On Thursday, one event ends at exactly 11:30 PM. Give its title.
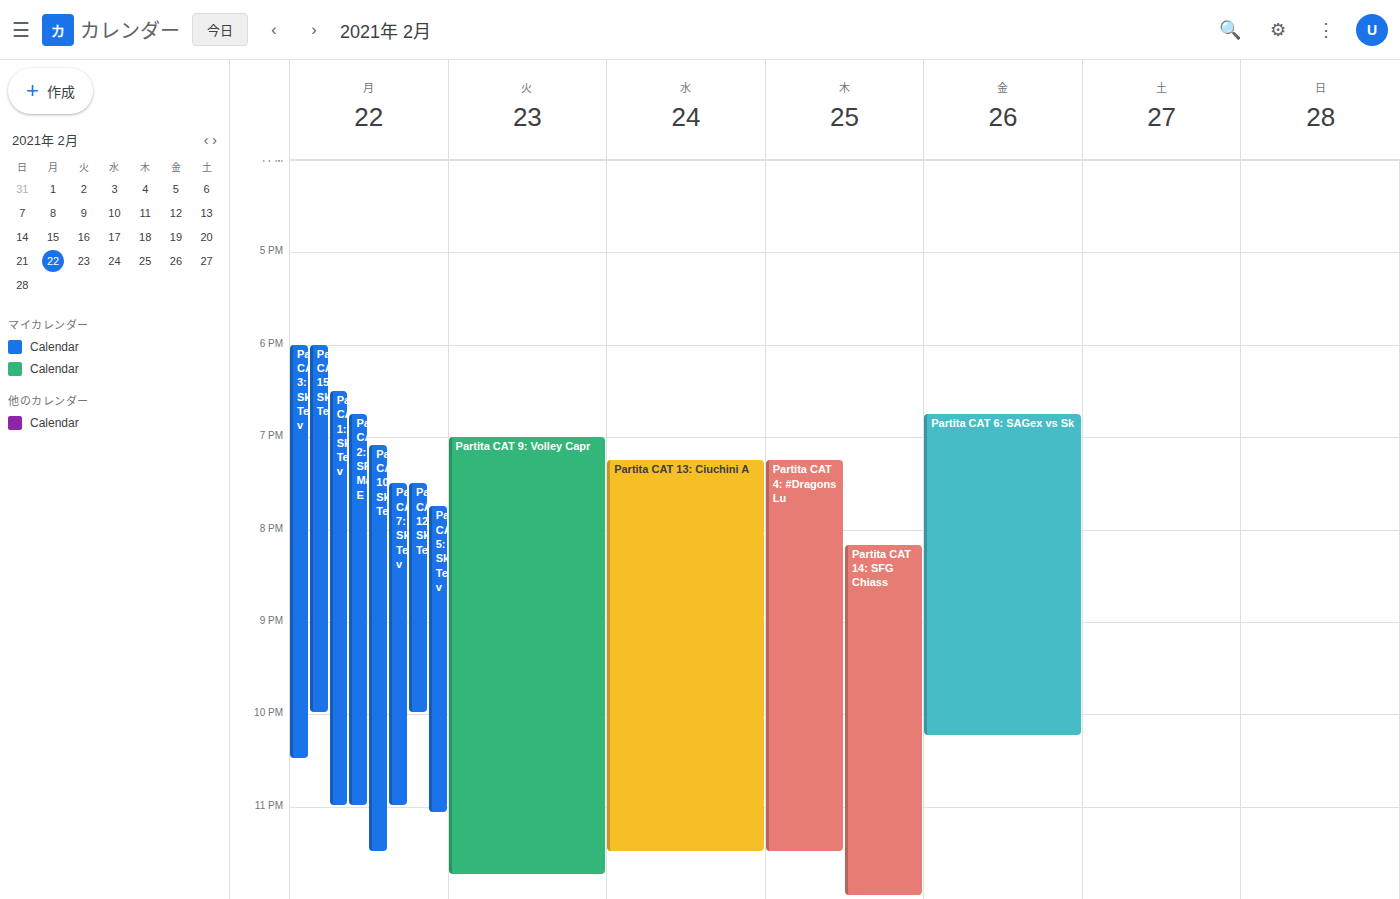
"Partita CAT 4: #Dragons Lu"